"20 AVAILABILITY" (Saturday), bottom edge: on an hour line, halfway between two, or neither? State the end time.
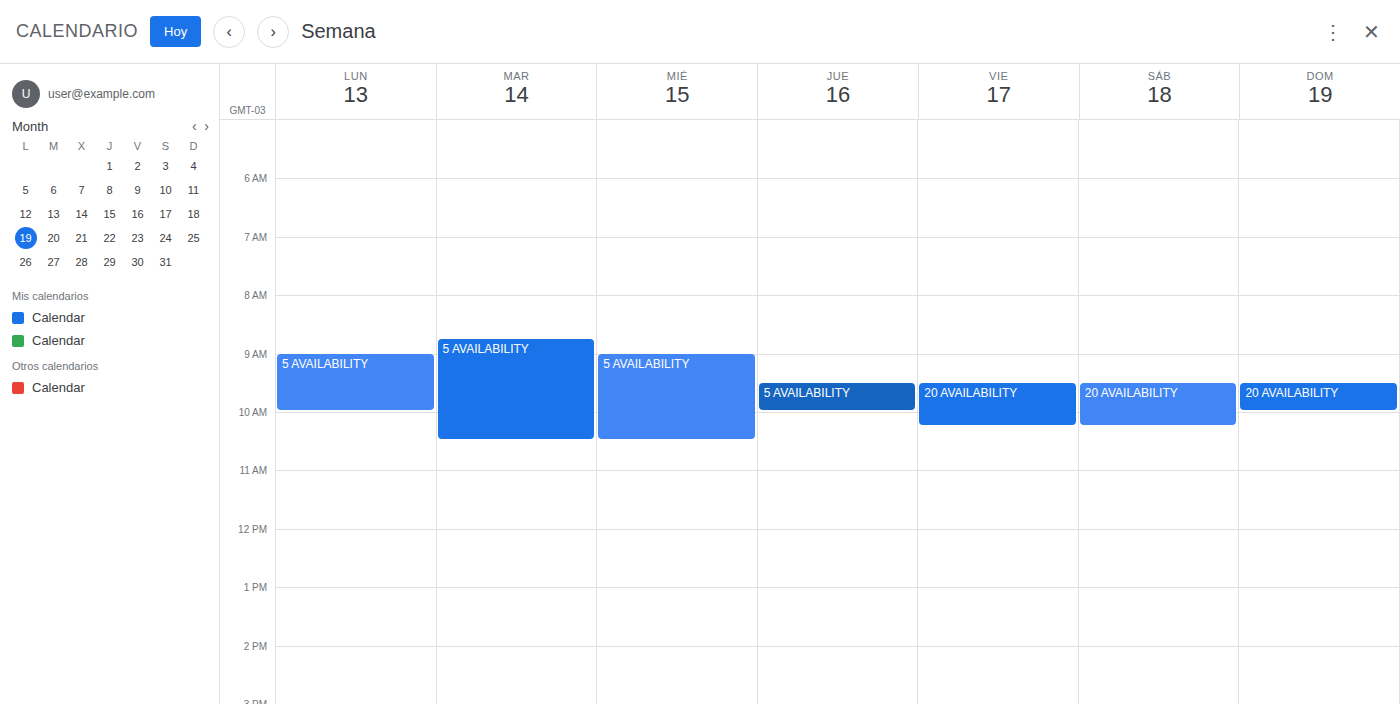
10:15 AM -- neither: a quarter of the way from the 10 AM line to the 11 AM line.